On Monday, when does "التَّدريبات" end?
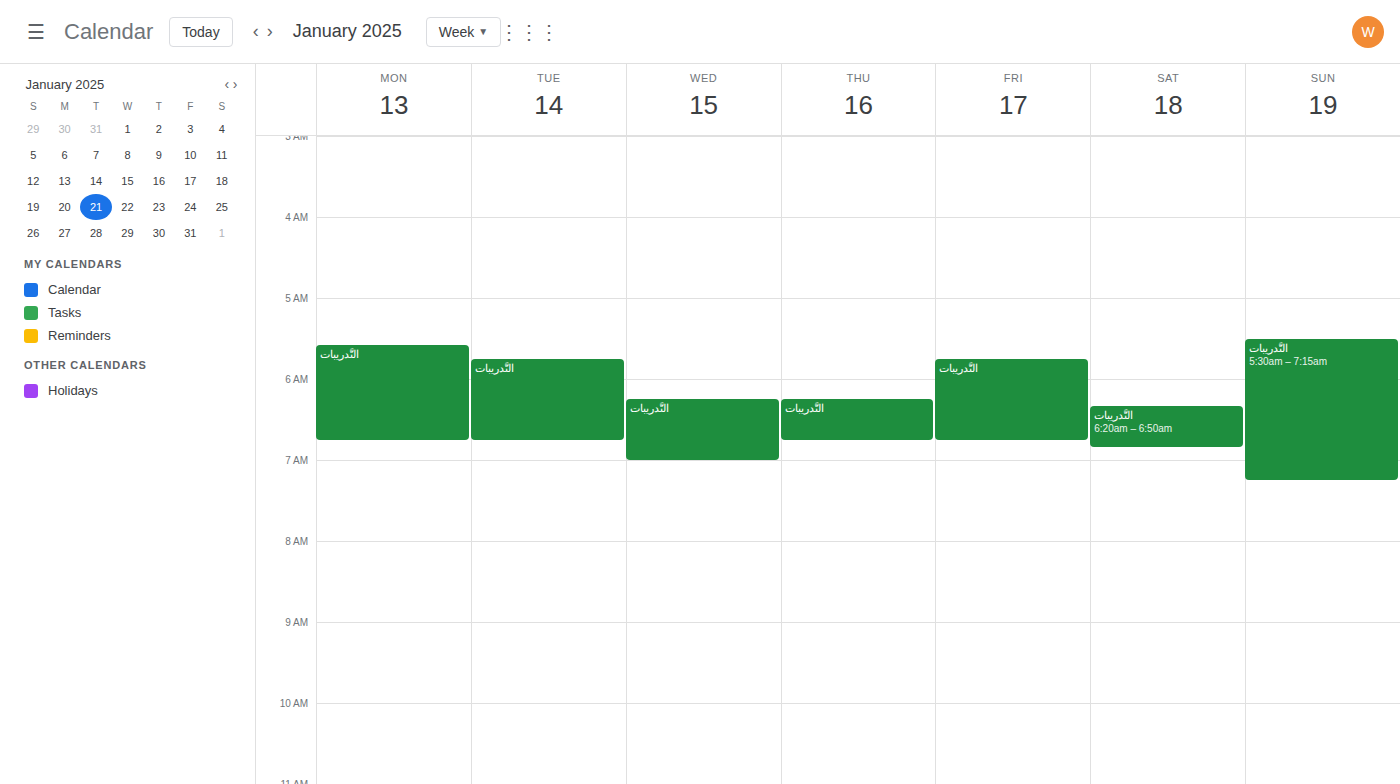
6:45 AM